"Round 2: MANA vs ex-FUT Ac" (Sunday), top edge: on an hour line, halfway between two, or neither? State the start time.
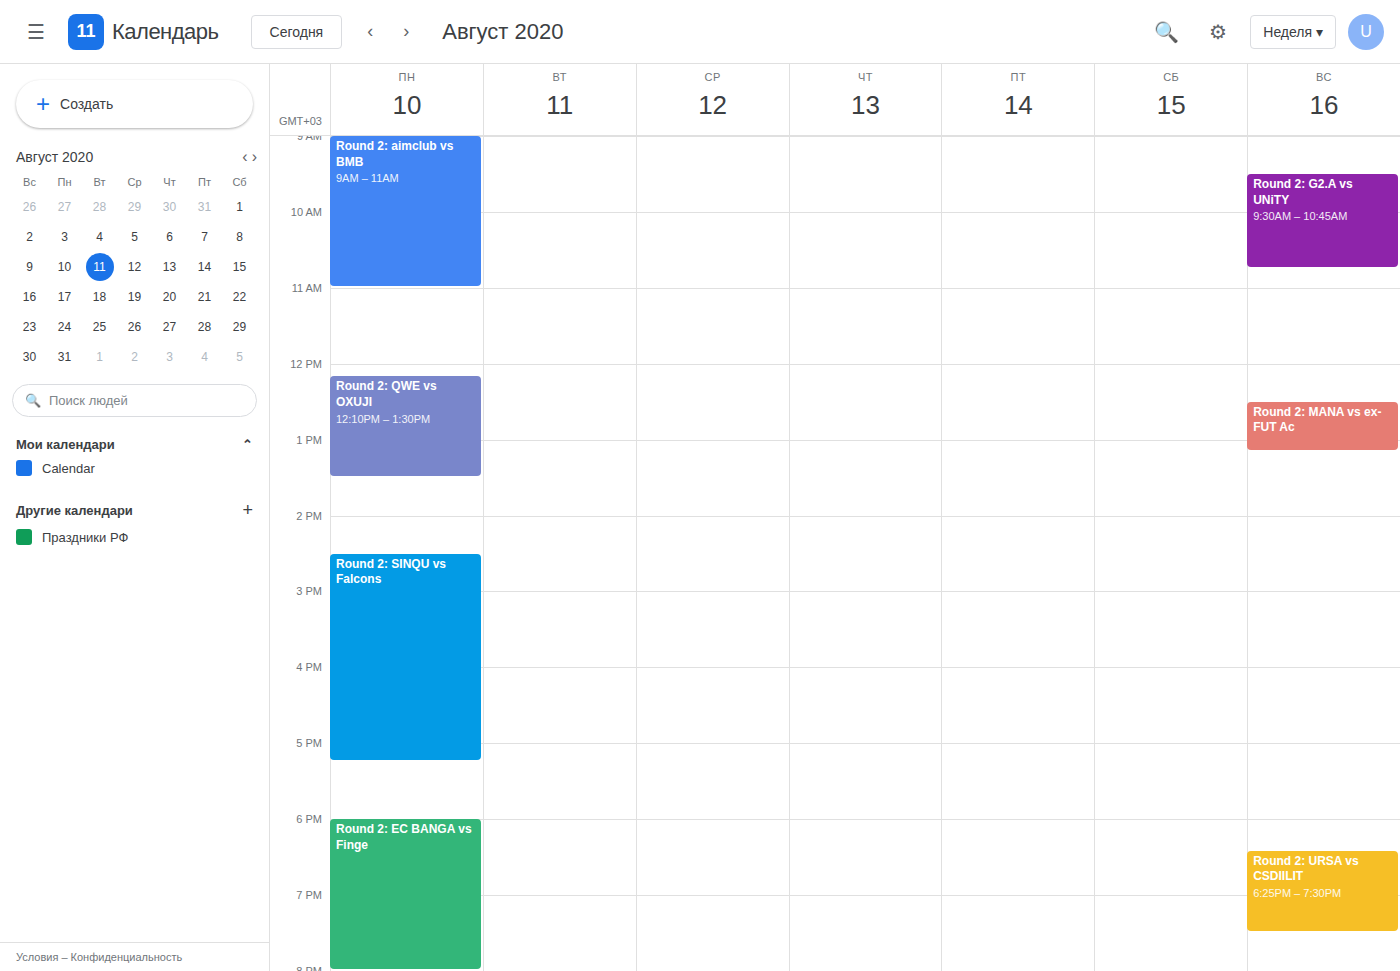
12:30 PM -- halfway between the 12 PM and 1 PM lines.